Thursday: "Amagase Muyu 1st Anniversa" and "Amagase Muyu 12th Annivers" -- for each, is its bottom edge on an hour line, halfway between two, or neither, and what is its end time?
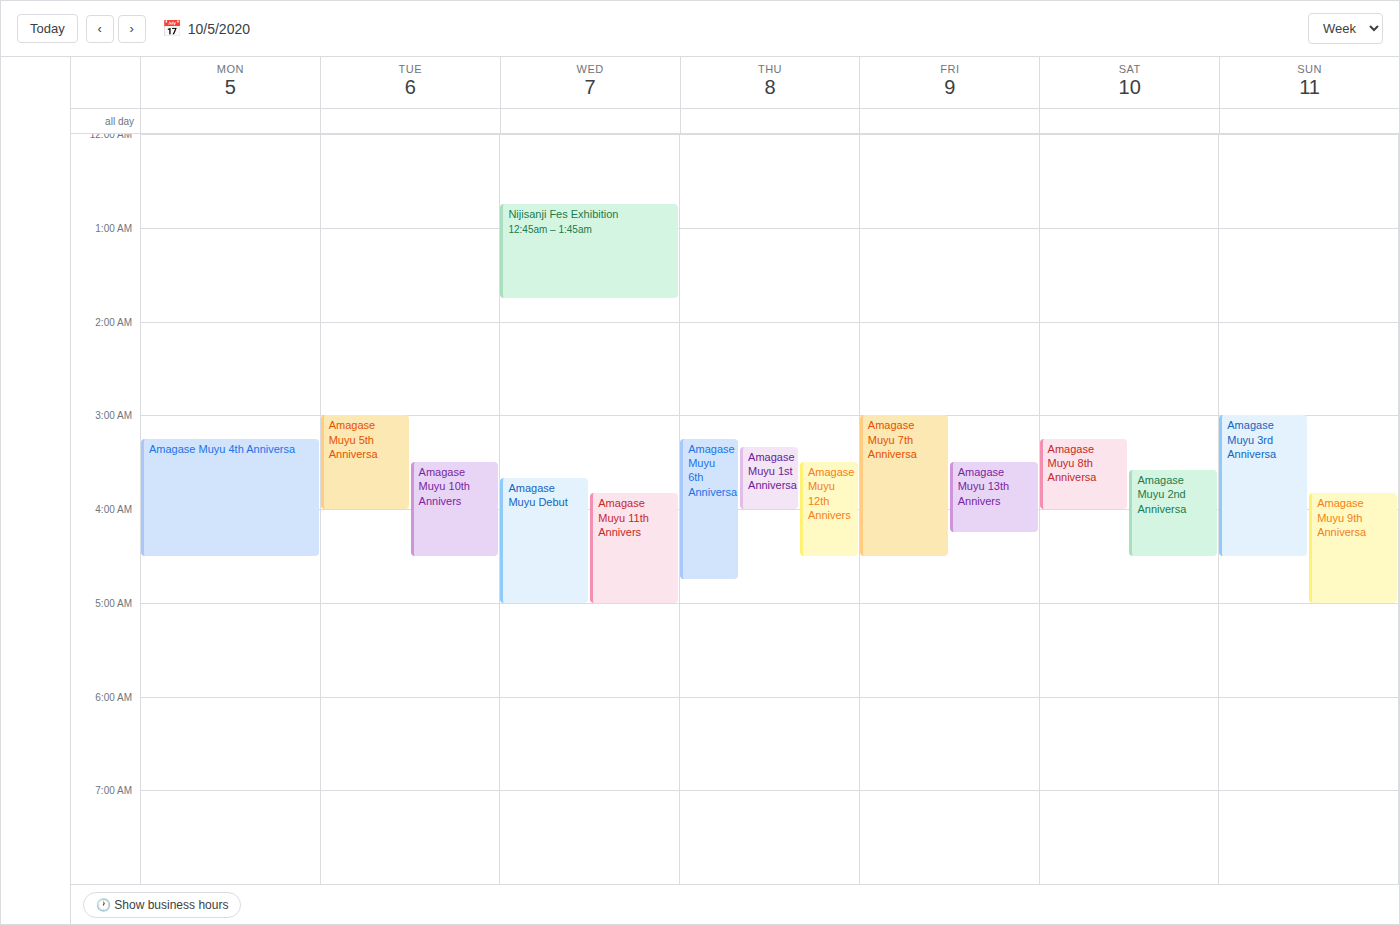
"Amagase Muyu 1st Anniversa": 4:00 AM, exactly on the 4 AM line. "Amagase Muyu 12th Annivers": 4:30 AM, halfway between the 4 AM and 5 AM lines.